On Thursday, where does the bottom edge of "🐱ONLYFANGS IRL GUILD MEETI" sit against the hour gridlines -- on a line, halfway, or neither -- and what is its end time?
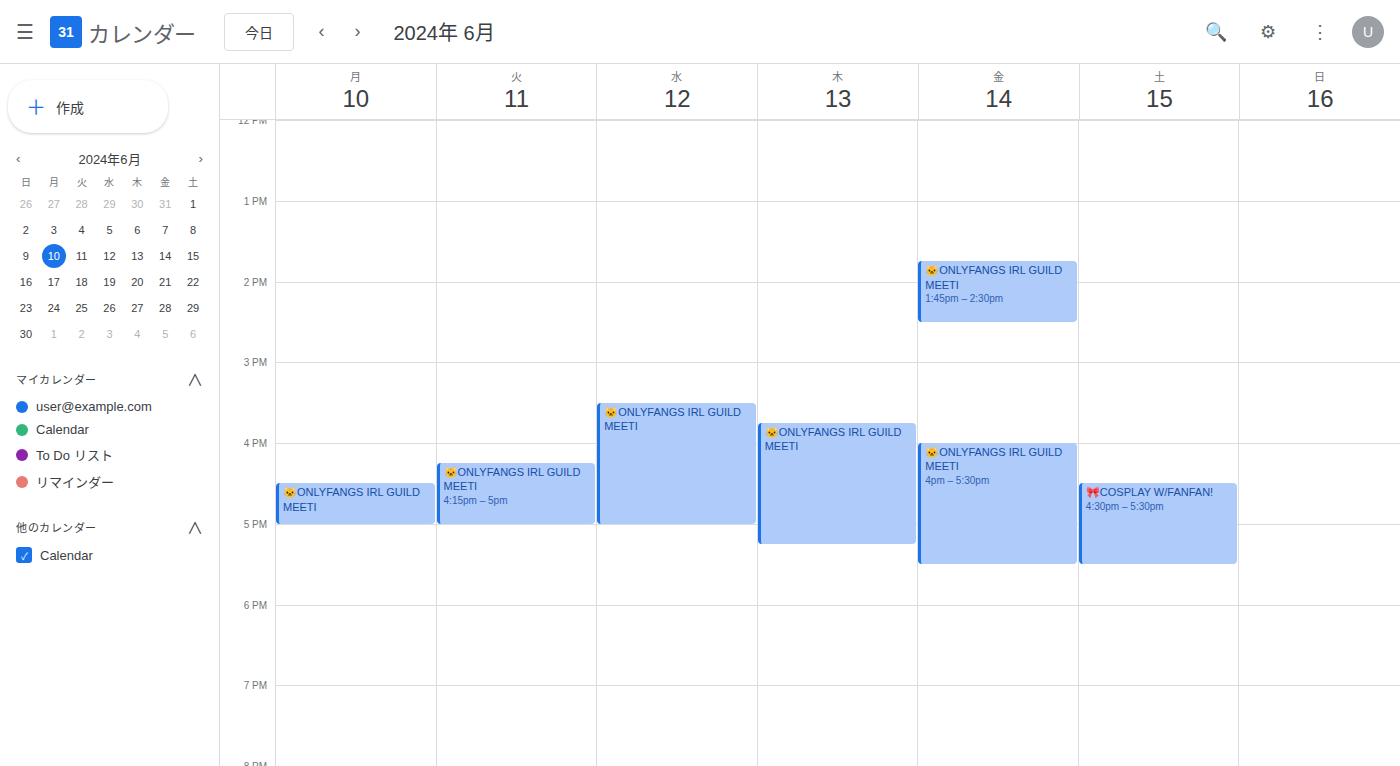
5:15 PM -- neither: a quarter of the way from the 5 PM line to the 6 PM line.